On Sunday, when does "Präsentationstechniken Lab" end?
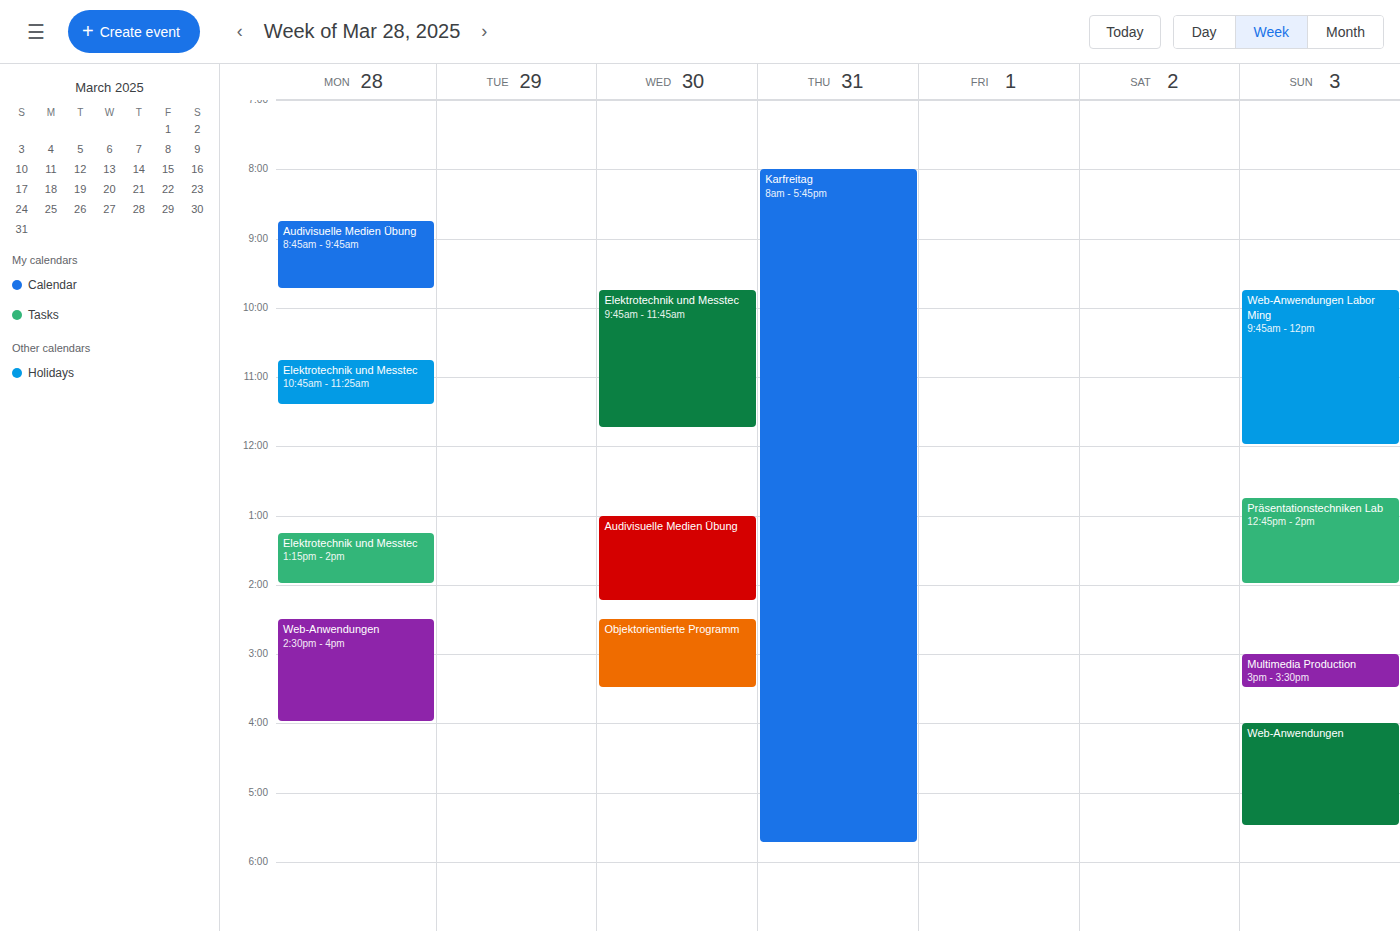
2:00 PM